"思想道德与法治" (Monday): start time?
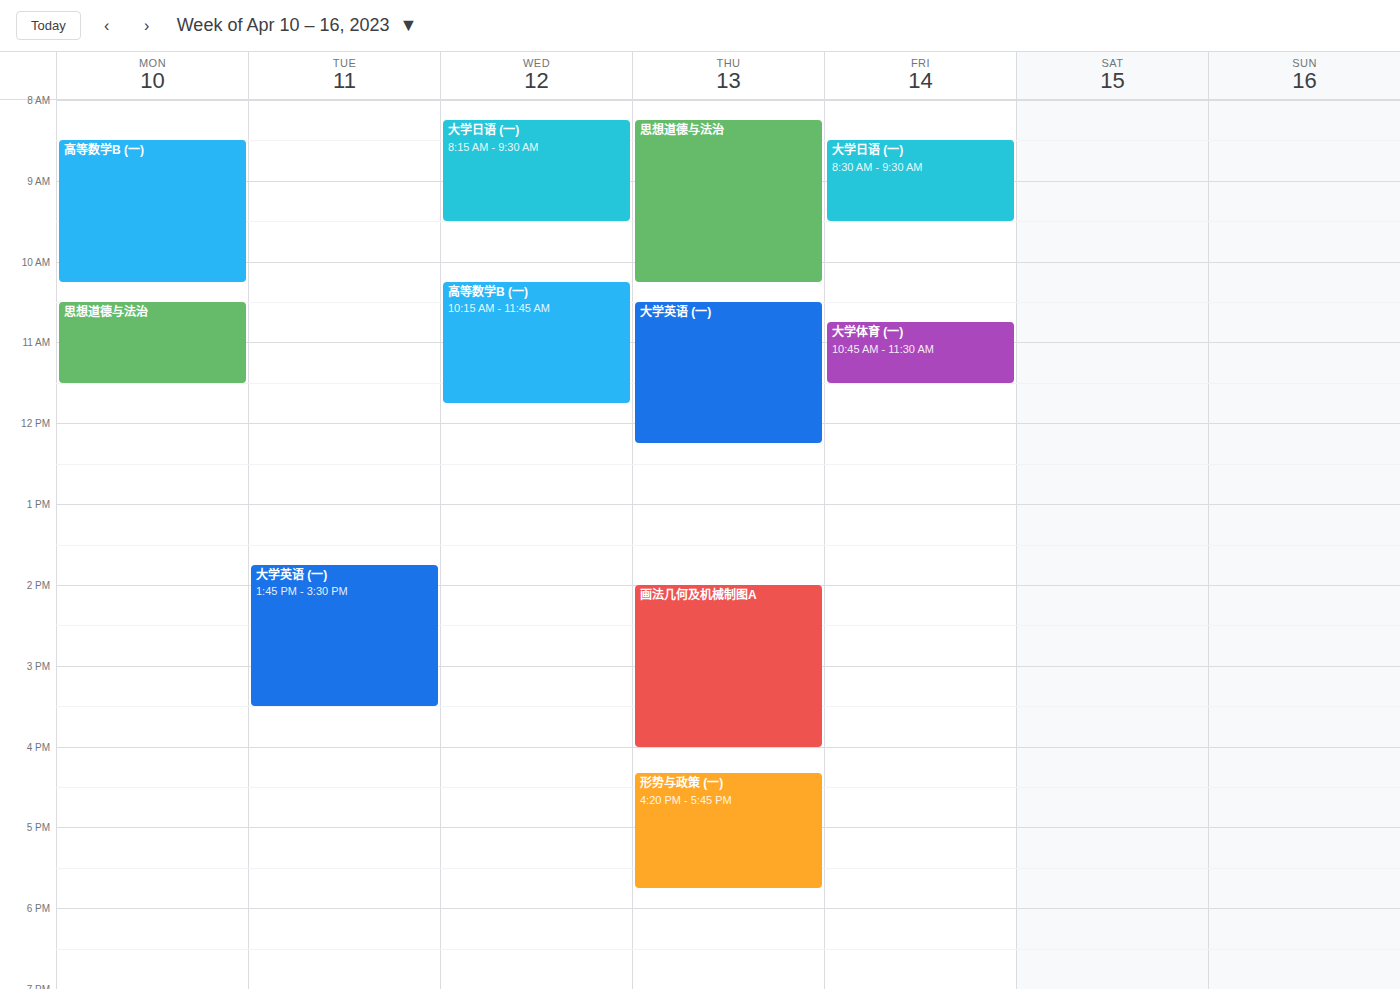
10:30 AM